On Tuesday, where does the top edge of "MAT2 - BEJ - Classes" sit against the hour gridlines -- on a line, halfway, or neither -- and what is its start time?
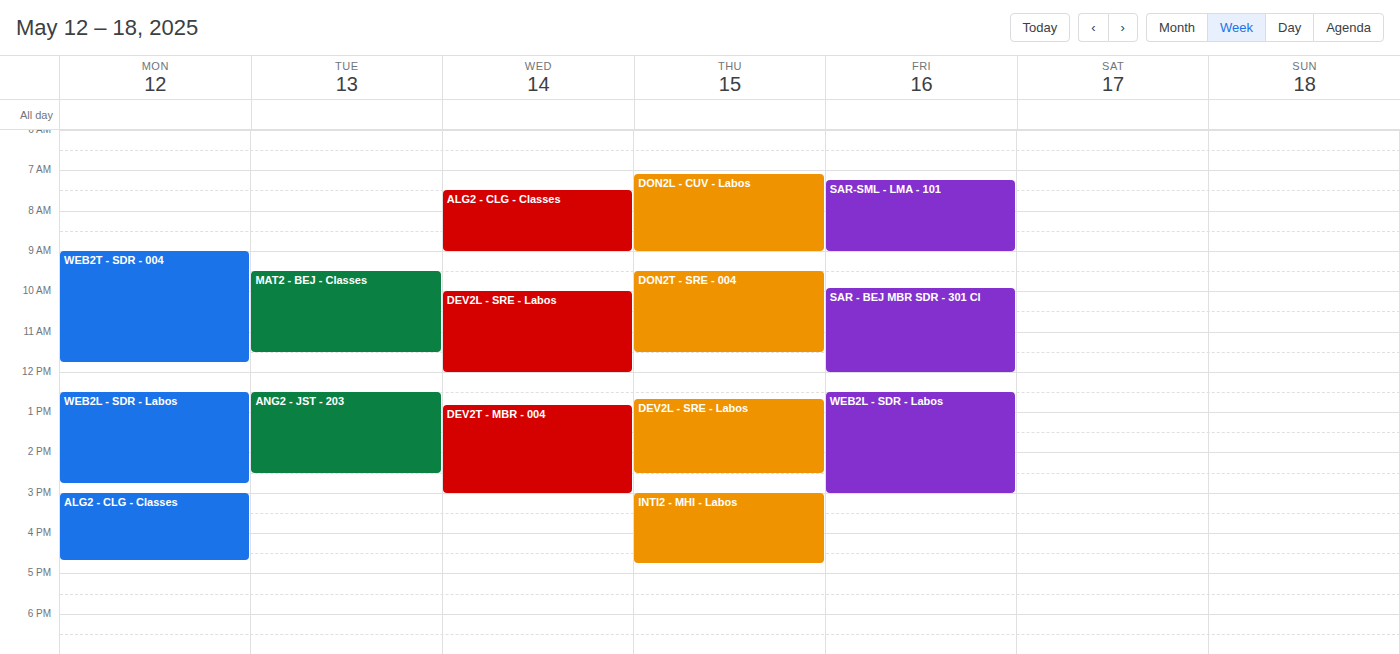
9:30 AM -- halfway between the 9 AM and 10 AM lines.